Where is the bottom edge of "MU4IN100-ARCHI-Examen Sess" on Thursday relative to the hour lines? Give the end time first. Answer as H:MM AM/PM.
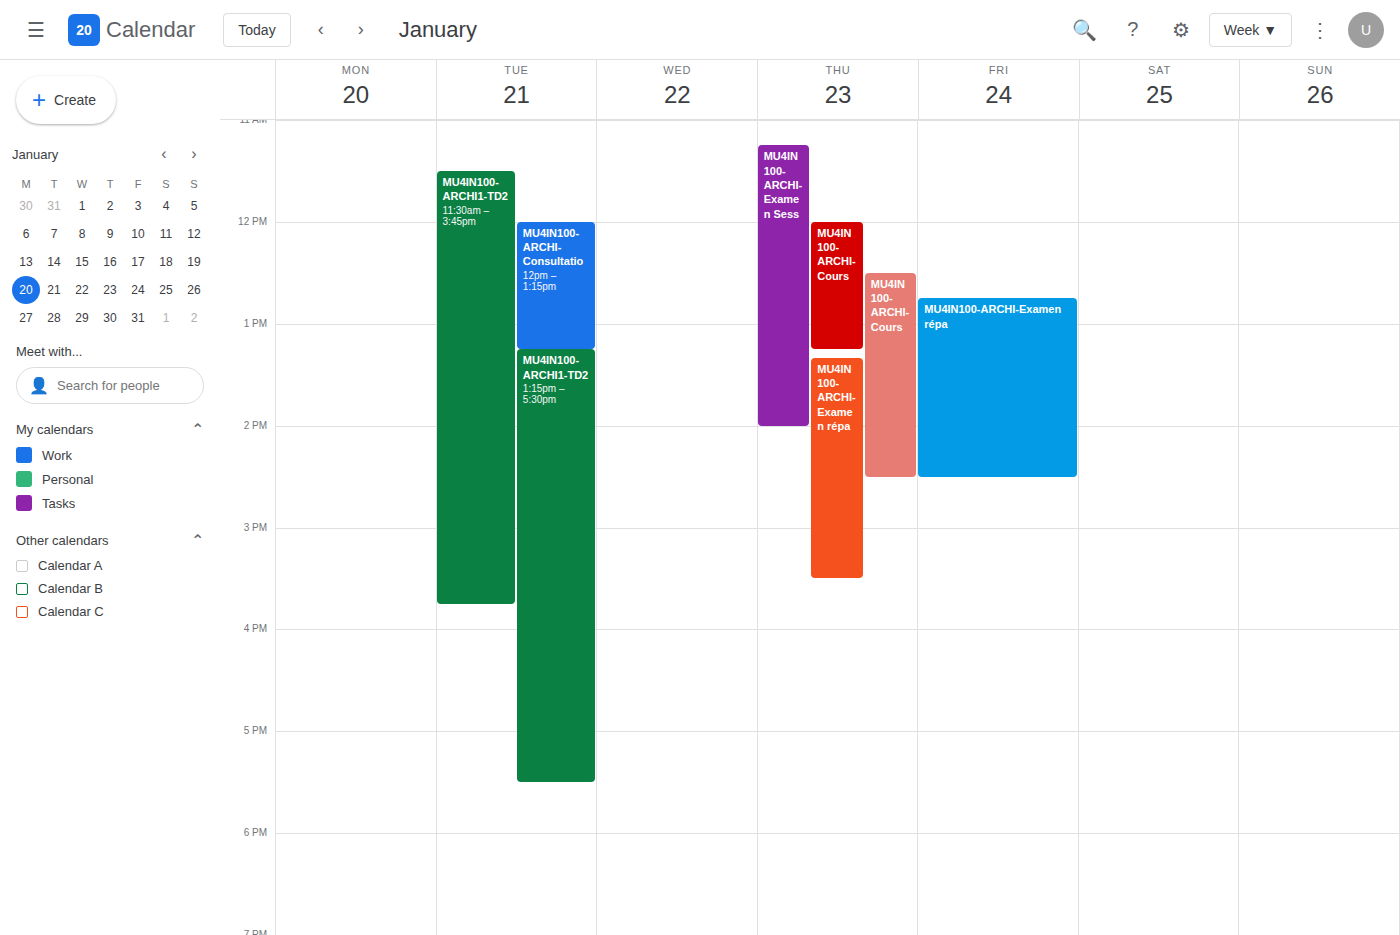
2:00 PM -- exactly on the 2 PM line.